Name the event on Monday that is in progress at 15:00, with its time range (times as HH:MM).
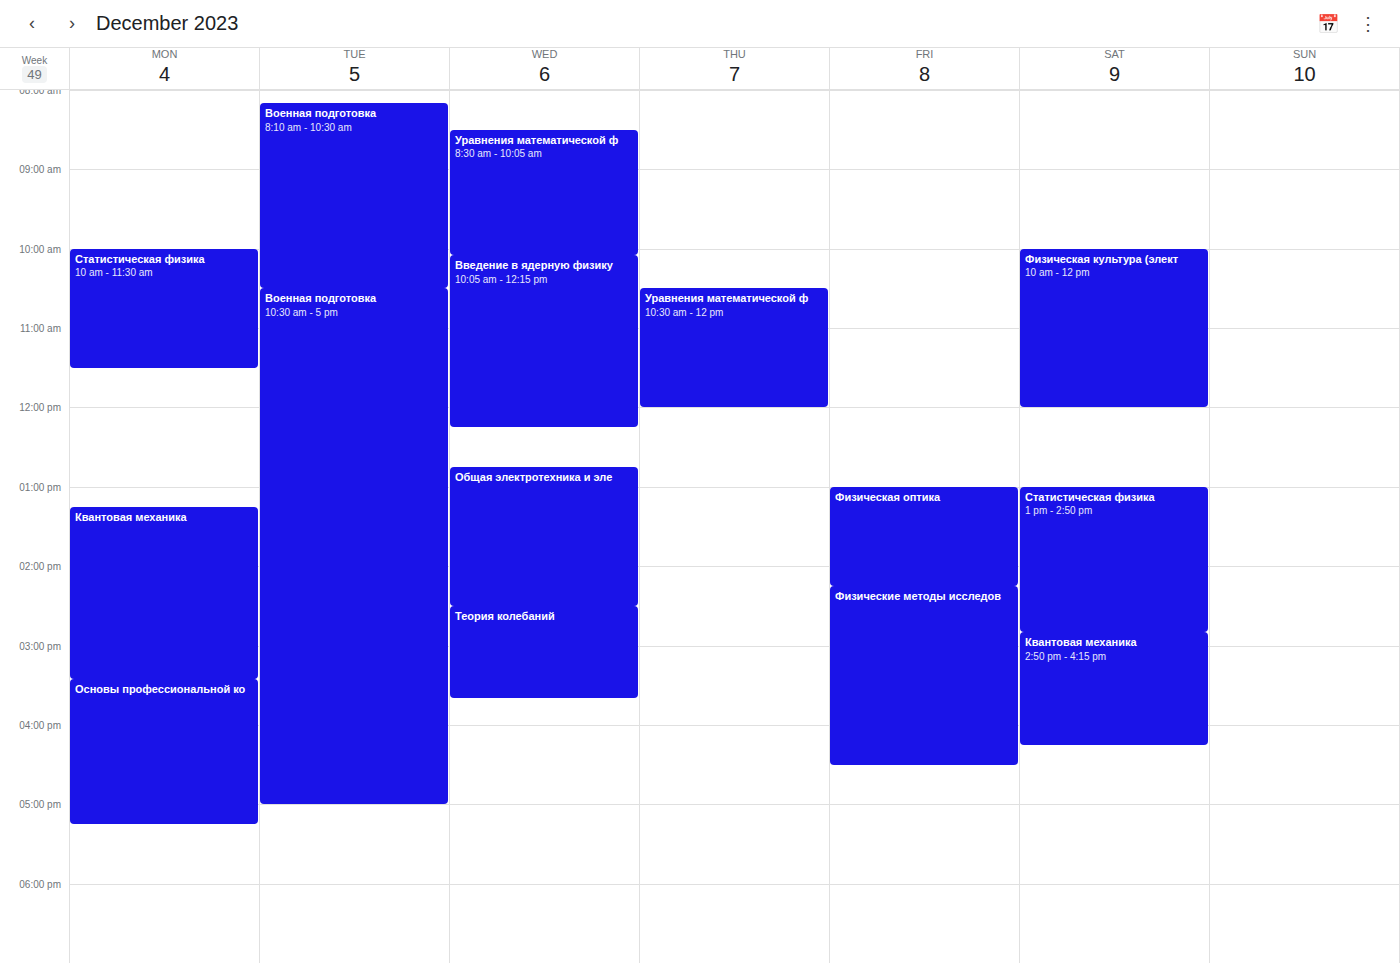
"Квантовая механика", 13:15 to 15:25